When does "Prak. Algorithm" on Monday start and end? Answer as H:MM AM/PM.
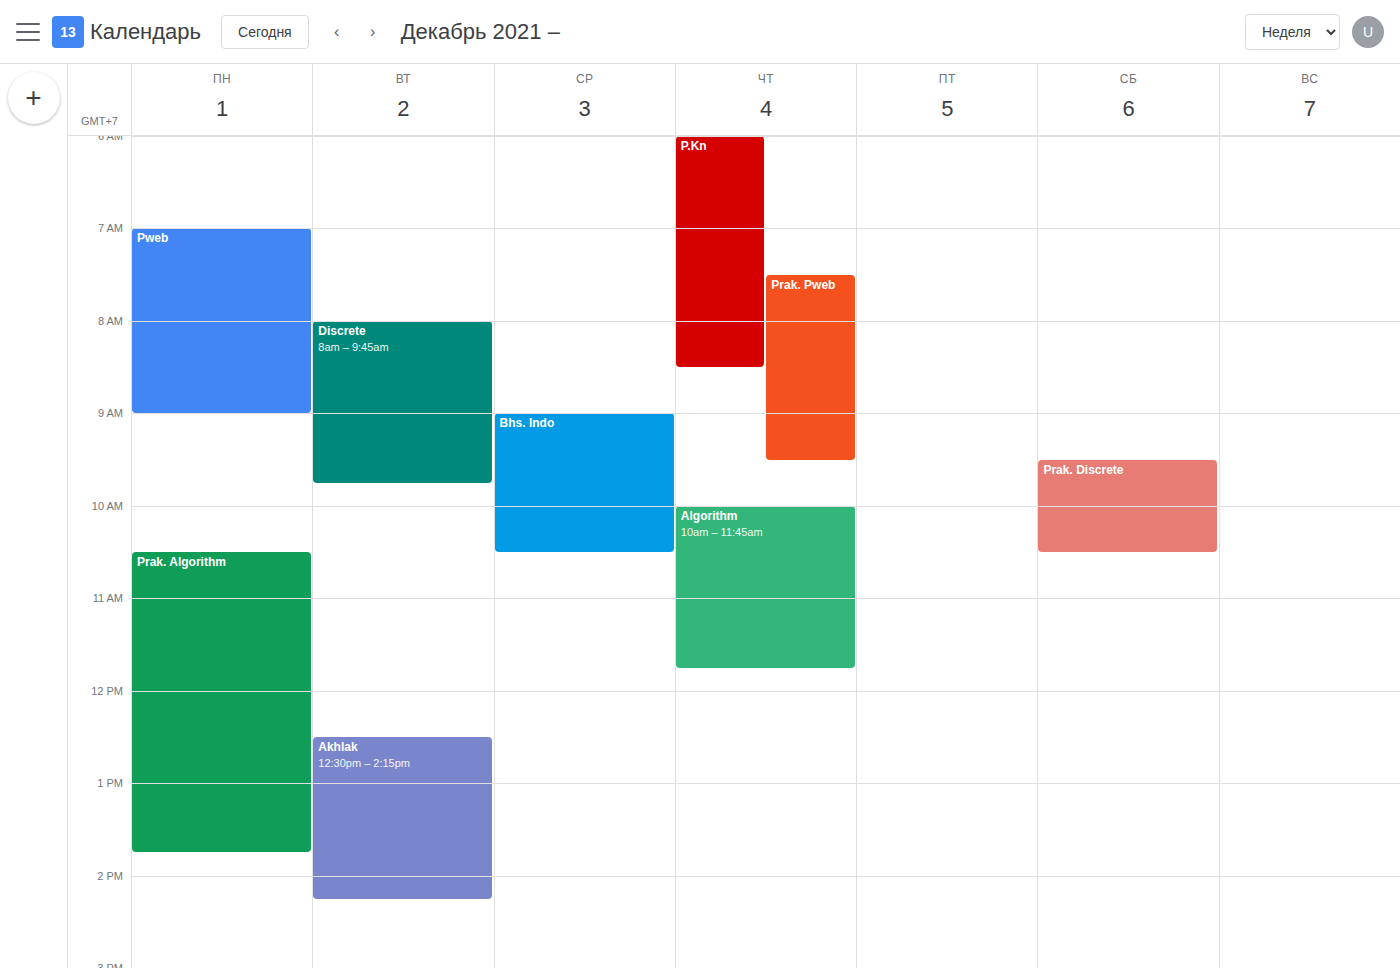
10:30 AM to 1:45 PM